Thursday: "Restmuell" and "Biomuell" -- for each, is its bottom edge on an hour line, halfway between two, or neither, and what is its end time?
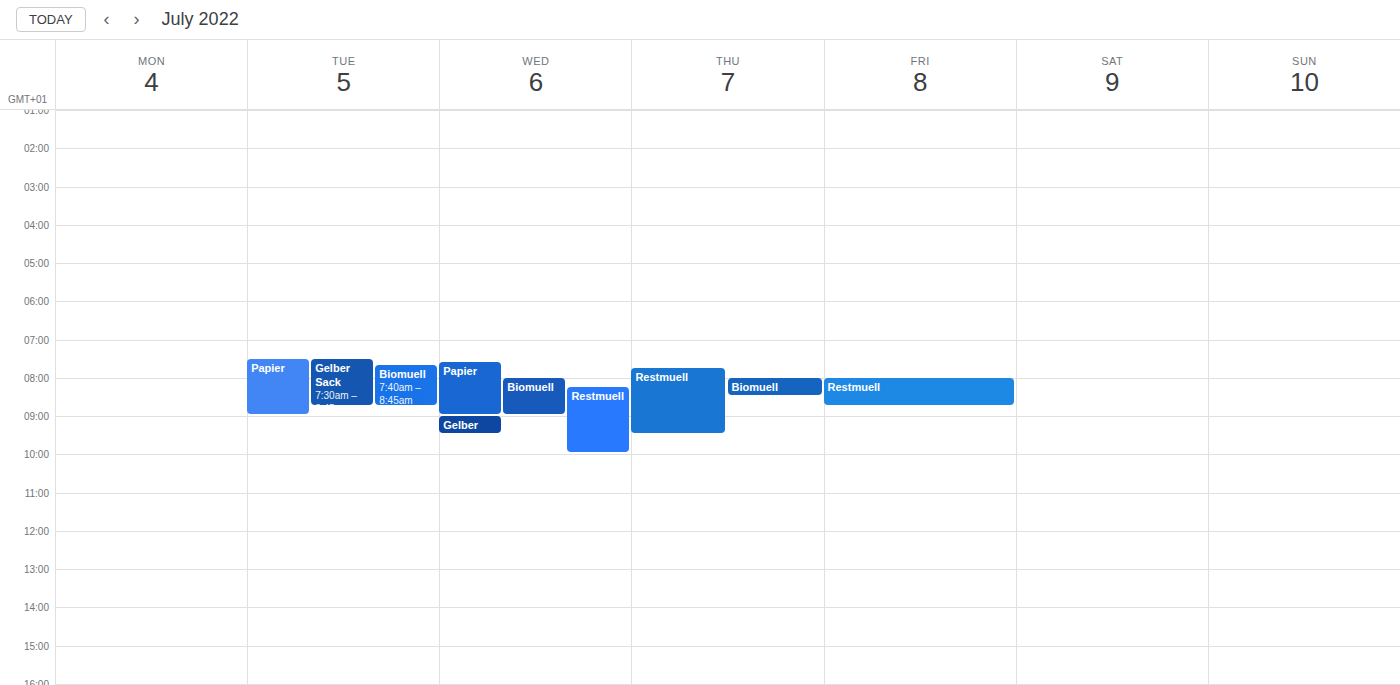
"Restmuell": 9:30 AM, halfway between the 9 AM and 10 AM lines. "Biomuell": 8:30 AM, halfway between the 8 AM and 9 AM lines.